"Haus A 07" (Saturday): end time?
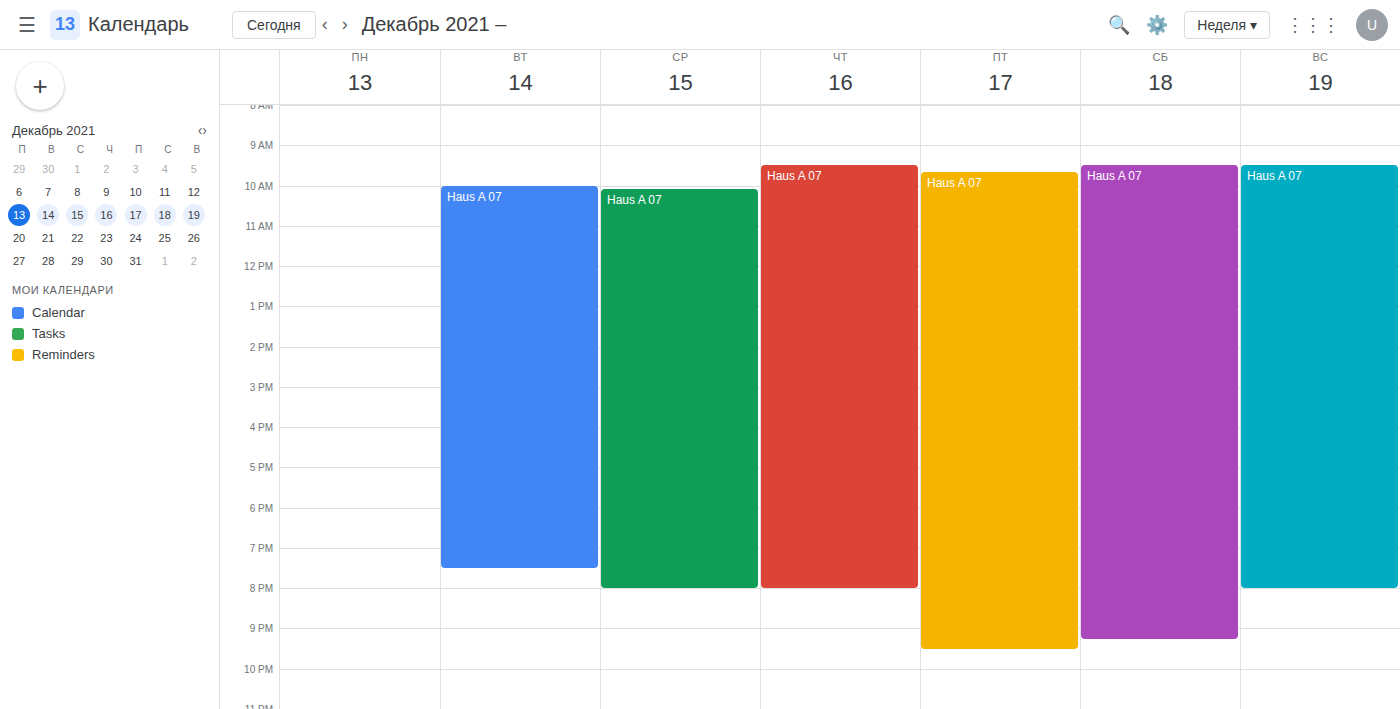
9:15 PM